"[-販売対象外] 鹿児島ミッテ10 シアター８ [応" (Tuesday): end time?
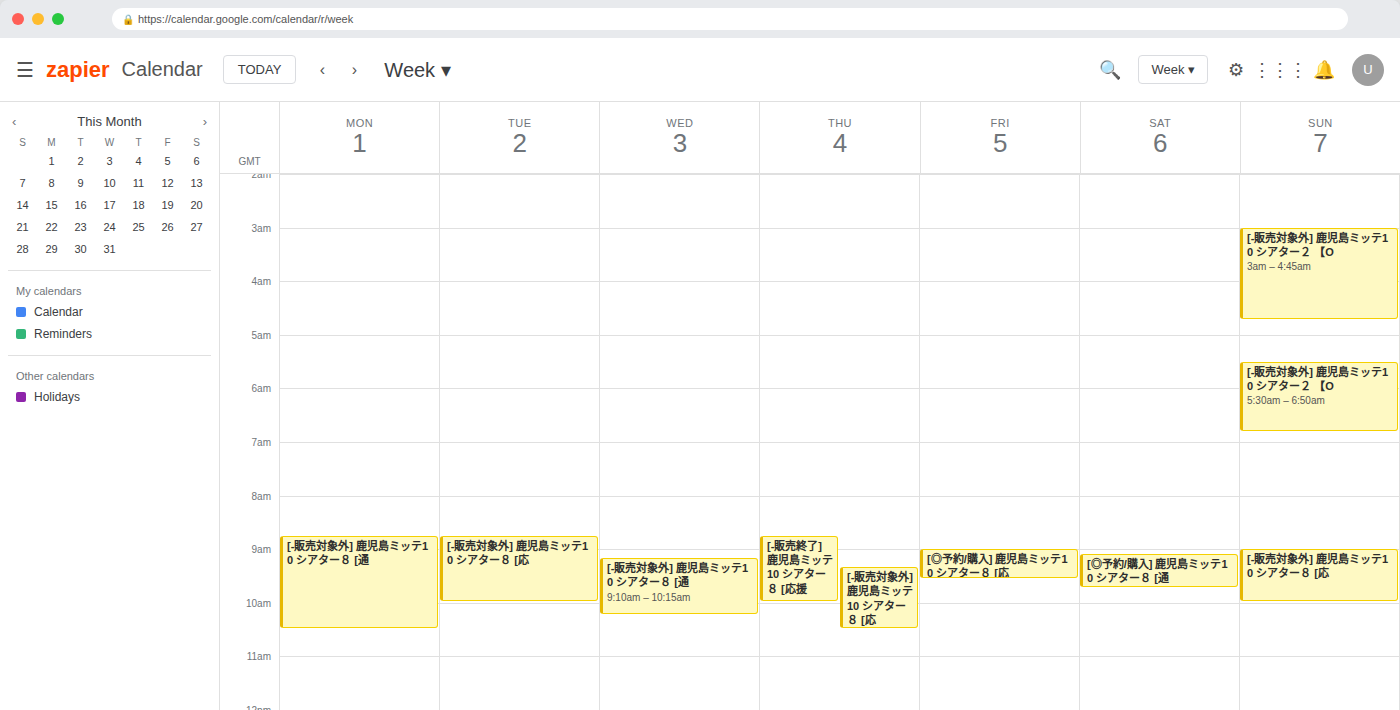
10:00 AM